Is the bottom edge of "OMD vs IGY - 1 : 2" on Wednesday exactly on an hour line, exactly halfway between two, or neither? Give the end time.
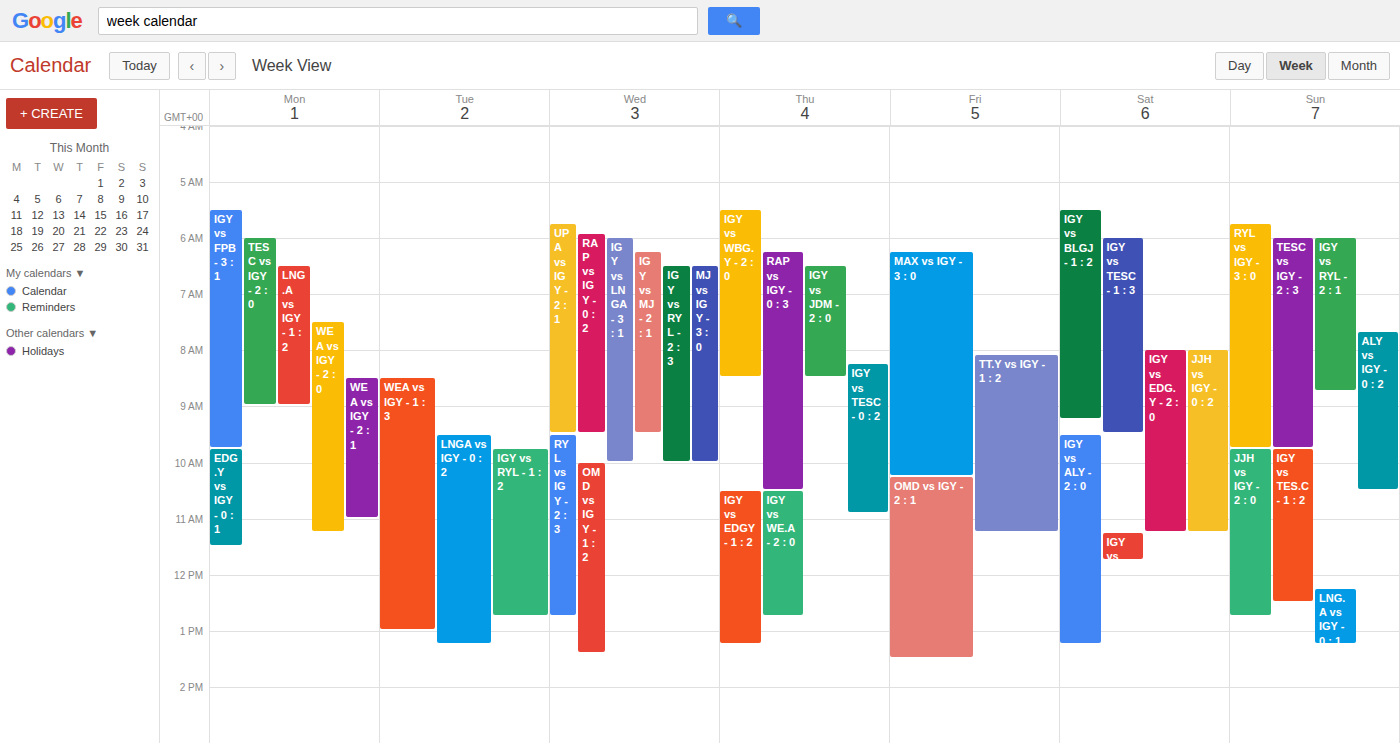
1:25 PM -- neither: 25 minutes below the 1 PM line and 35 minutes above the 2 PM line.